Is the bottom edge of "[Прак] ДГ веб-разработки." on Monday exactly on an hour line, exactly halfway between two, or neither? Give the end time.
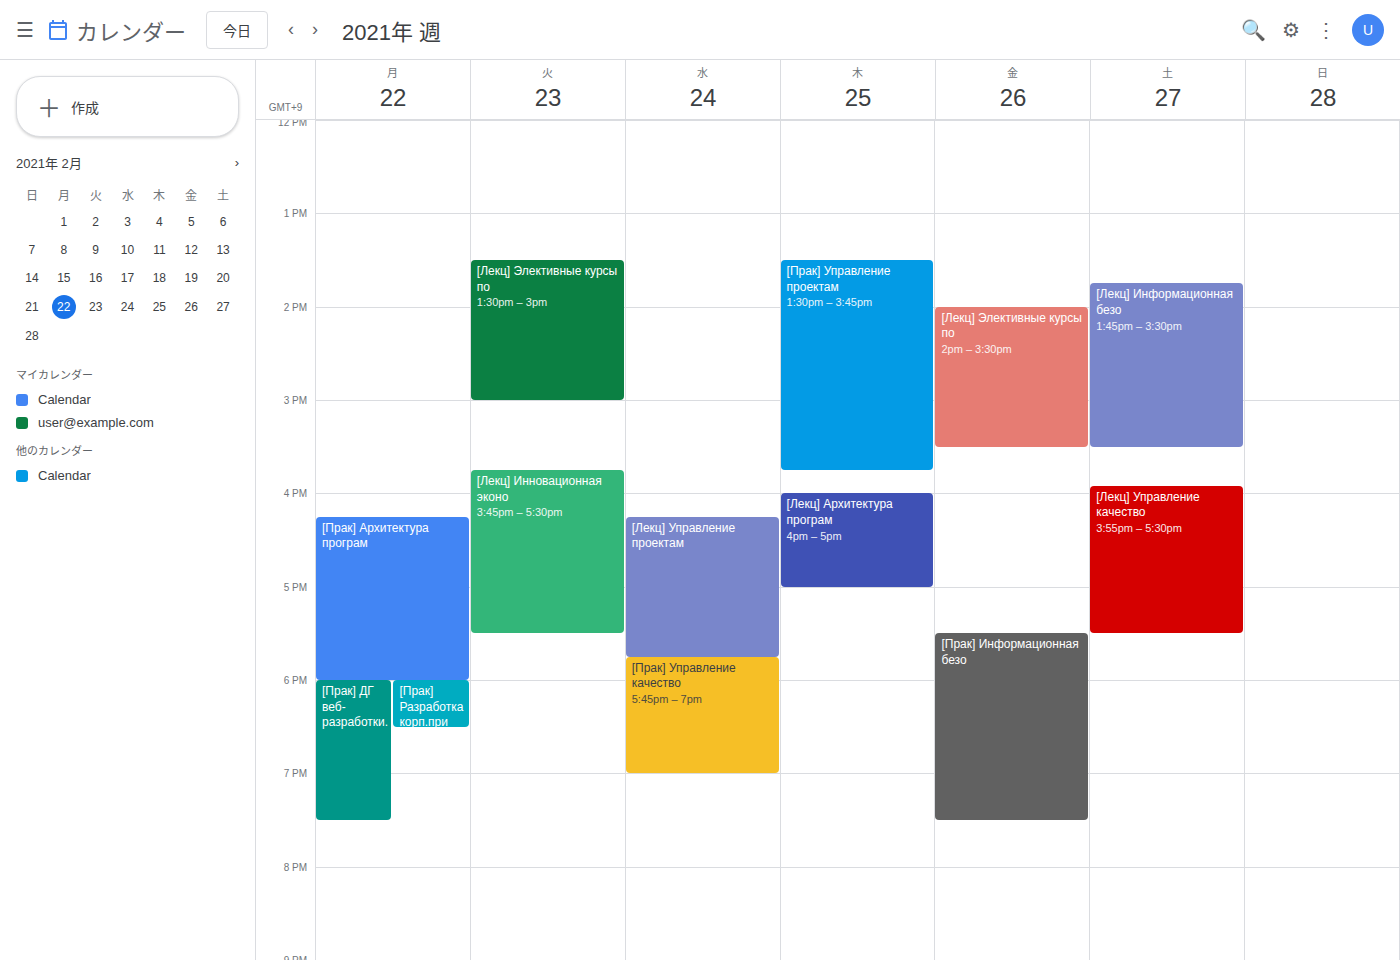
7:30 PM -- halfway between the 7 PM and 8 PM lines.